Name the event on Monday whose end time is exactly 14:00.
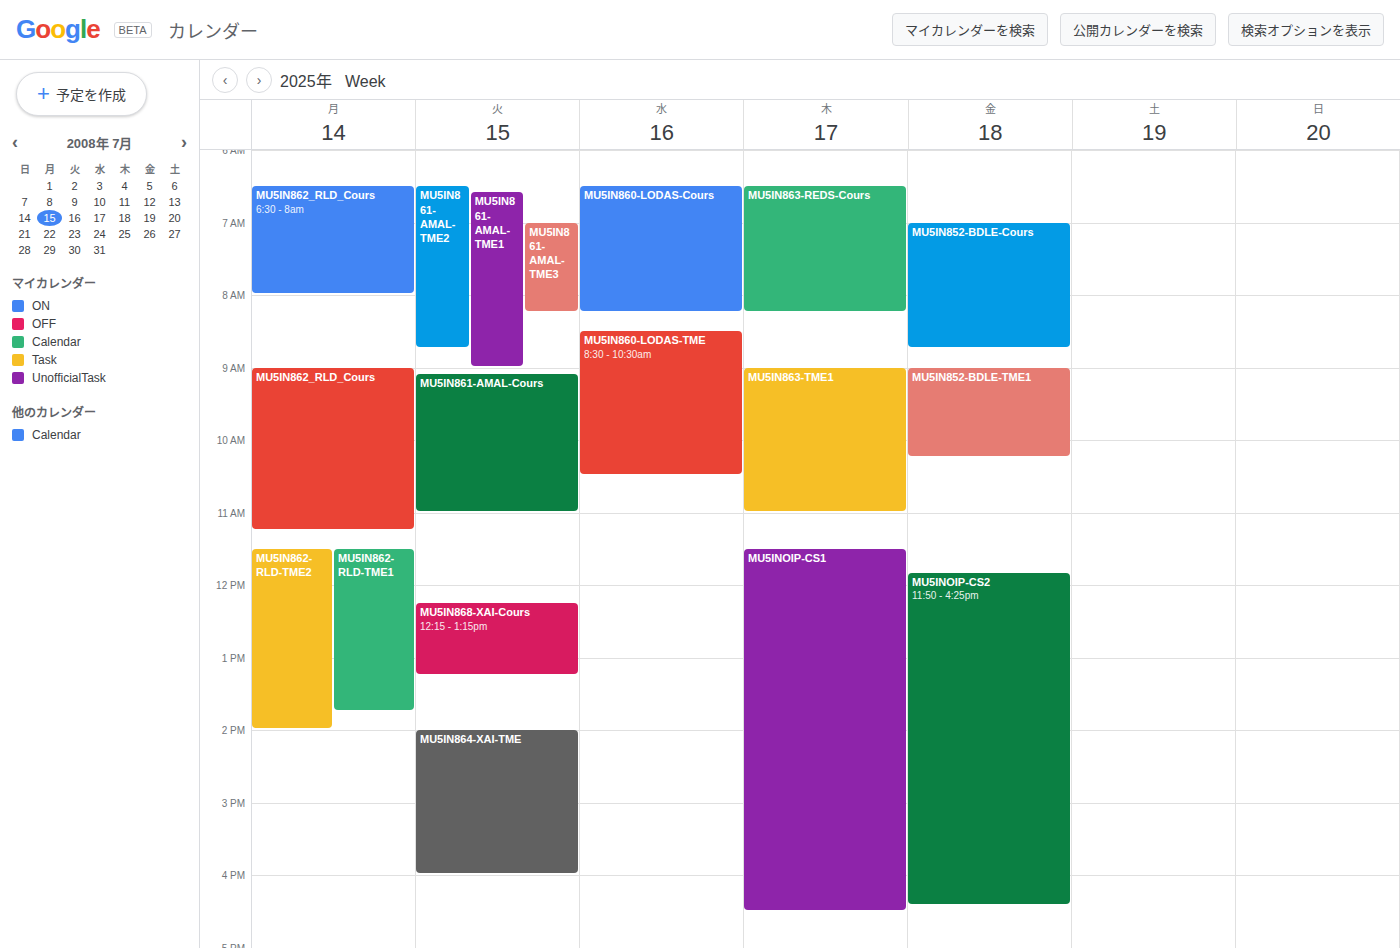
"MU5IN862-RLD-TME2"